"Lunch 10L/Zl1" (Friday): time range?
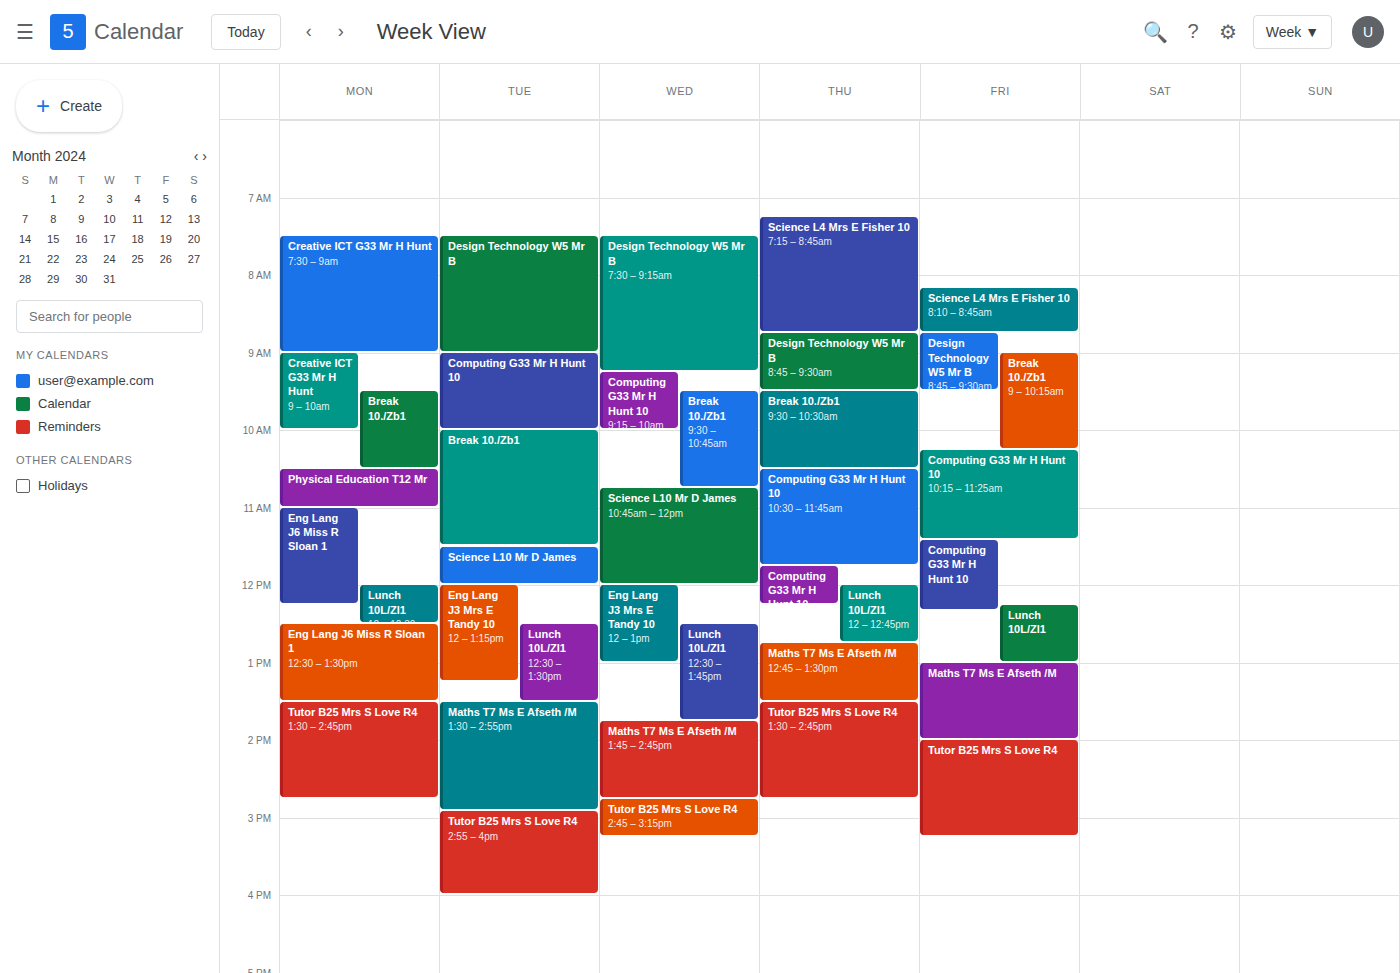
12:15 PM to 1:00 PM